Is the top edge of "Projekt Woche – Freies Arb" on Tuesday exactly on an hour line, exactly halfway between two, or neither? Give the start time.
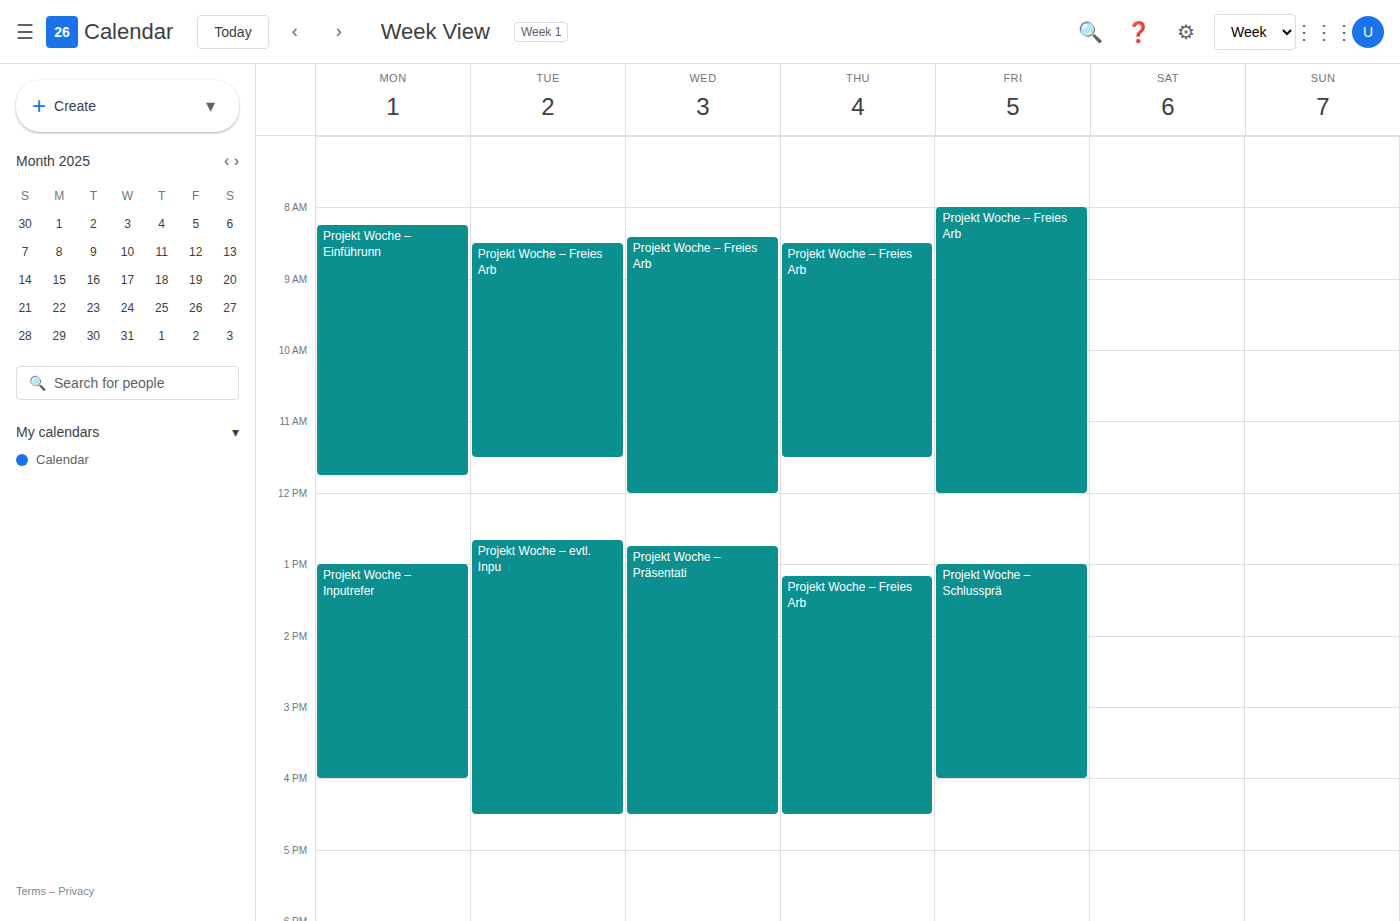
8:30 AM -- halfway between the 8 AM and 9 AM lines.